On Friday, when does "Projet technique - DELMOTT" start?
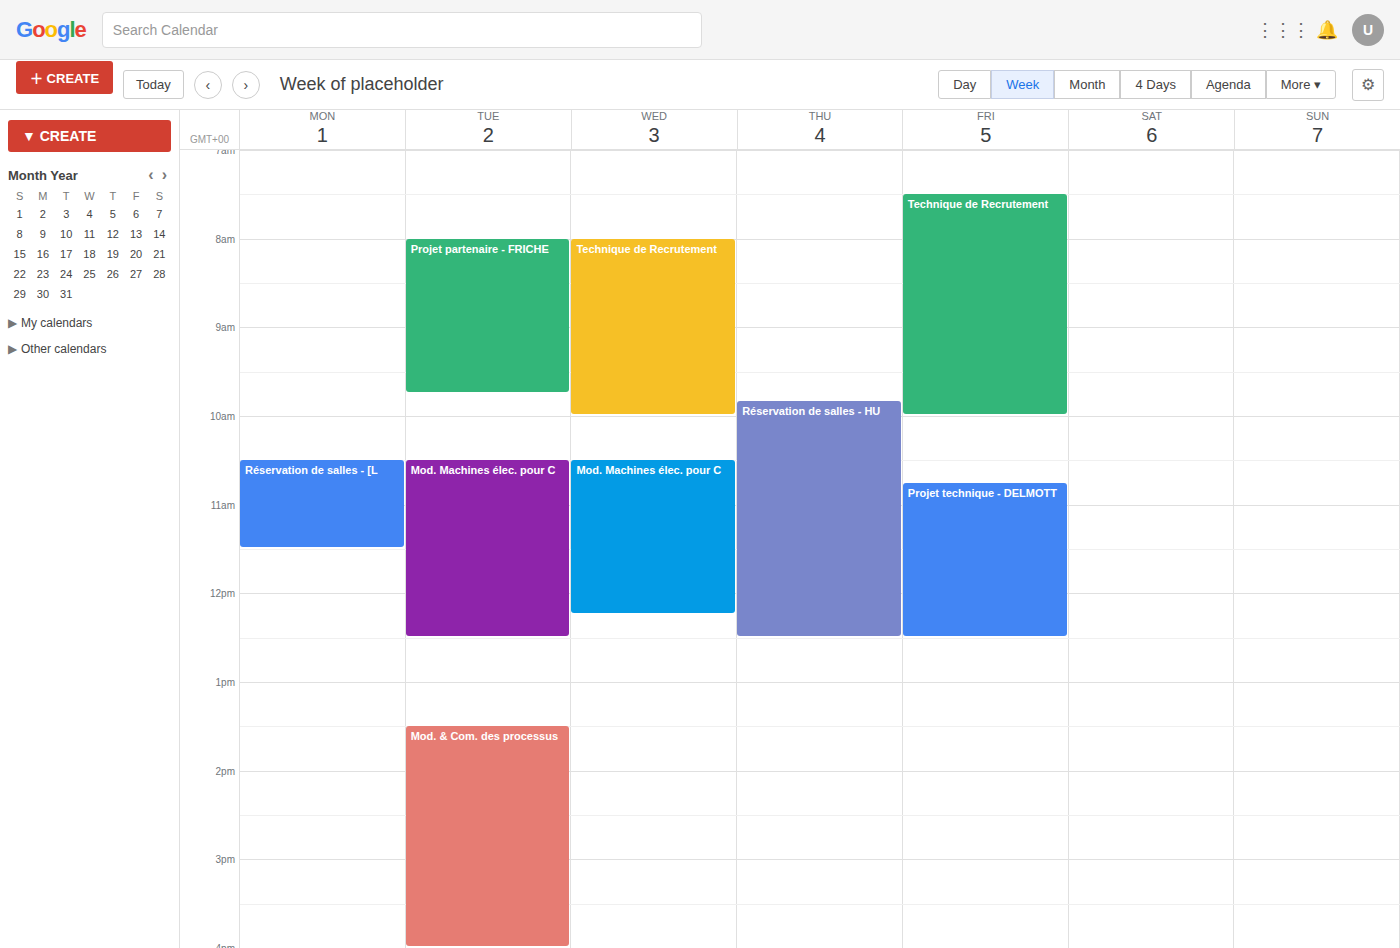
10:45 AM